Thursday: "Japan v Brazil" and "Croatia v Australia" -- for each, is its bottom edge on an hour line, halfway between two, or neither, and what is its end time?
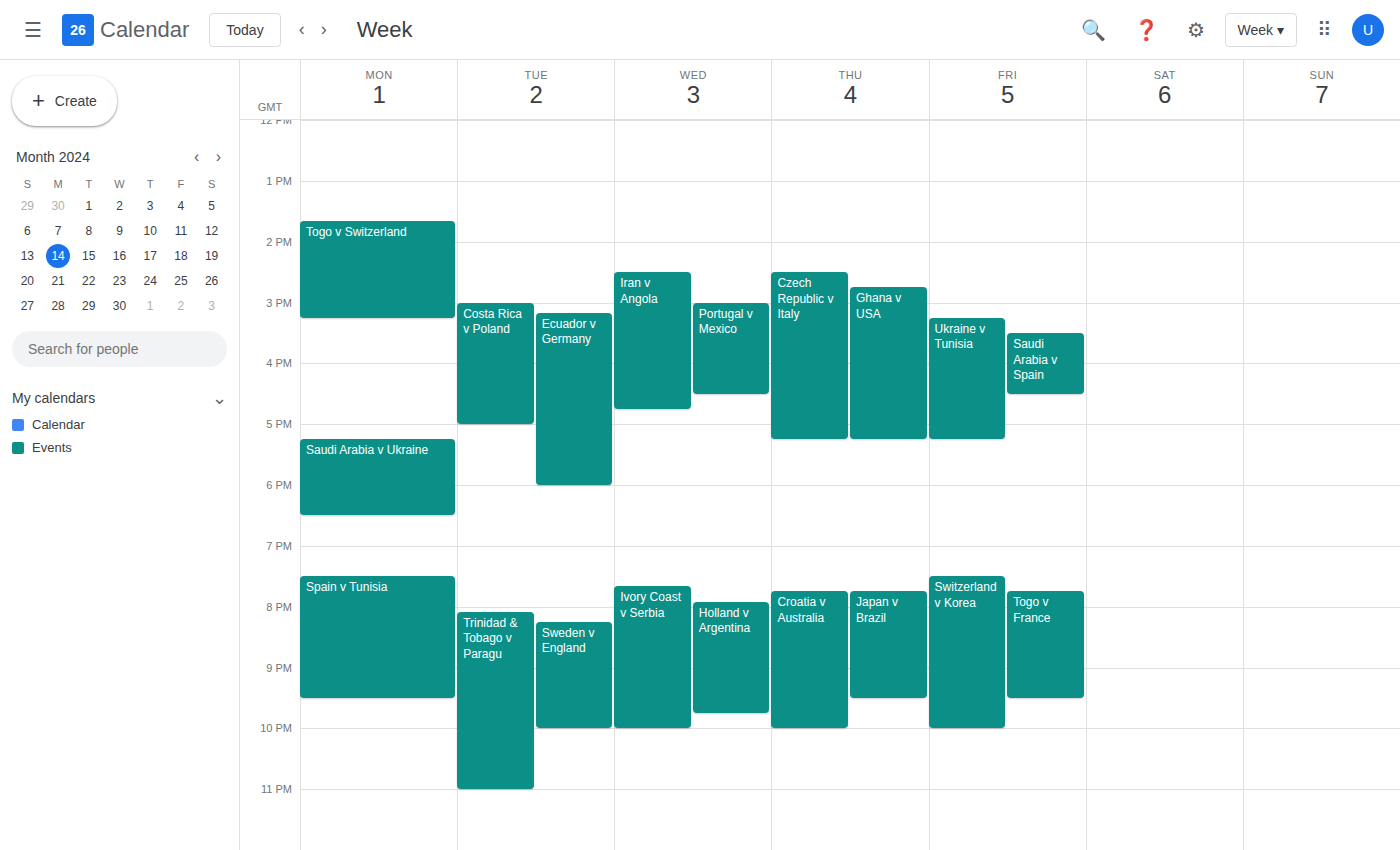
"Japan v Brazil": 9:30 PM, halfway between the 9 PM and 10 PM lines. "Croatia v Australia": 10:00 PM, exactly on the 10 PM line.